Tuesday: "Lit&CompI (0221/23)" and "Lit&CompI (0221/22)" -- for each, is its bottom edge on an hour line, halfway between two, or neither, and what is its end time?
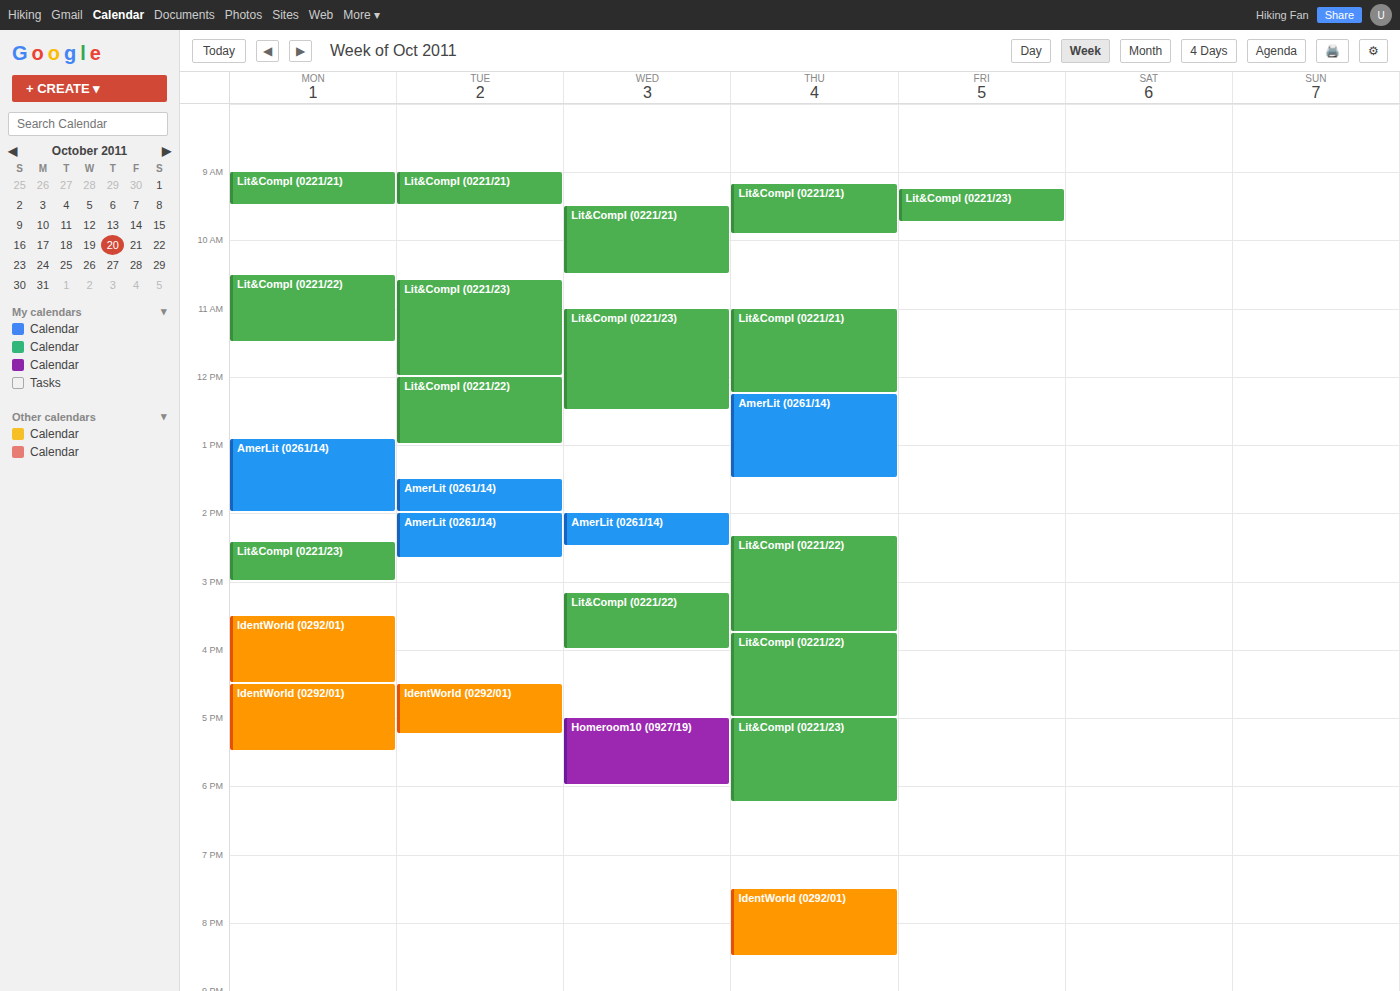
"Lit&CompI (0221/23)": 12:00 PM, exactly on the 12 PM line. "Lit&CompI (0221/22)": 1:00 PM, exactly on the 1 PM line.